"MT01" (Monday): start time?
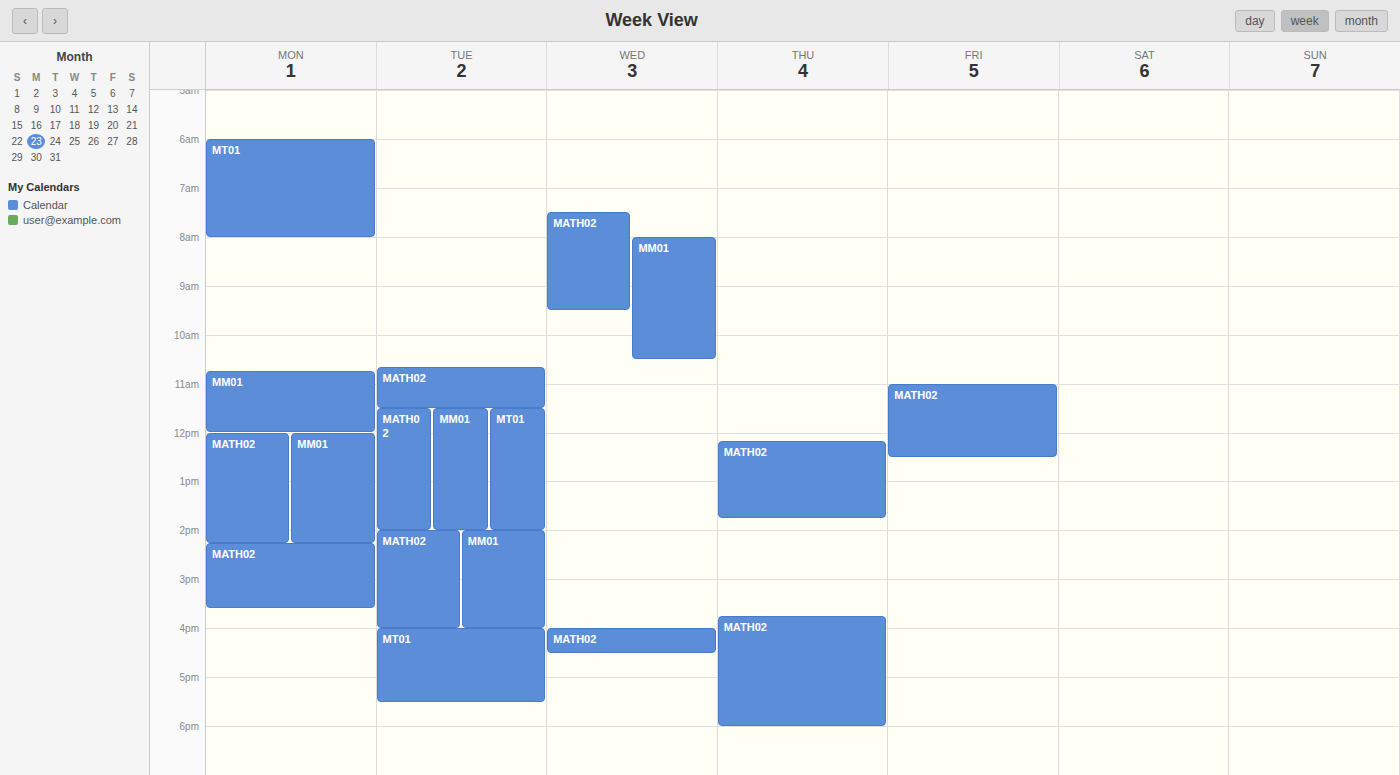
6:00 AM